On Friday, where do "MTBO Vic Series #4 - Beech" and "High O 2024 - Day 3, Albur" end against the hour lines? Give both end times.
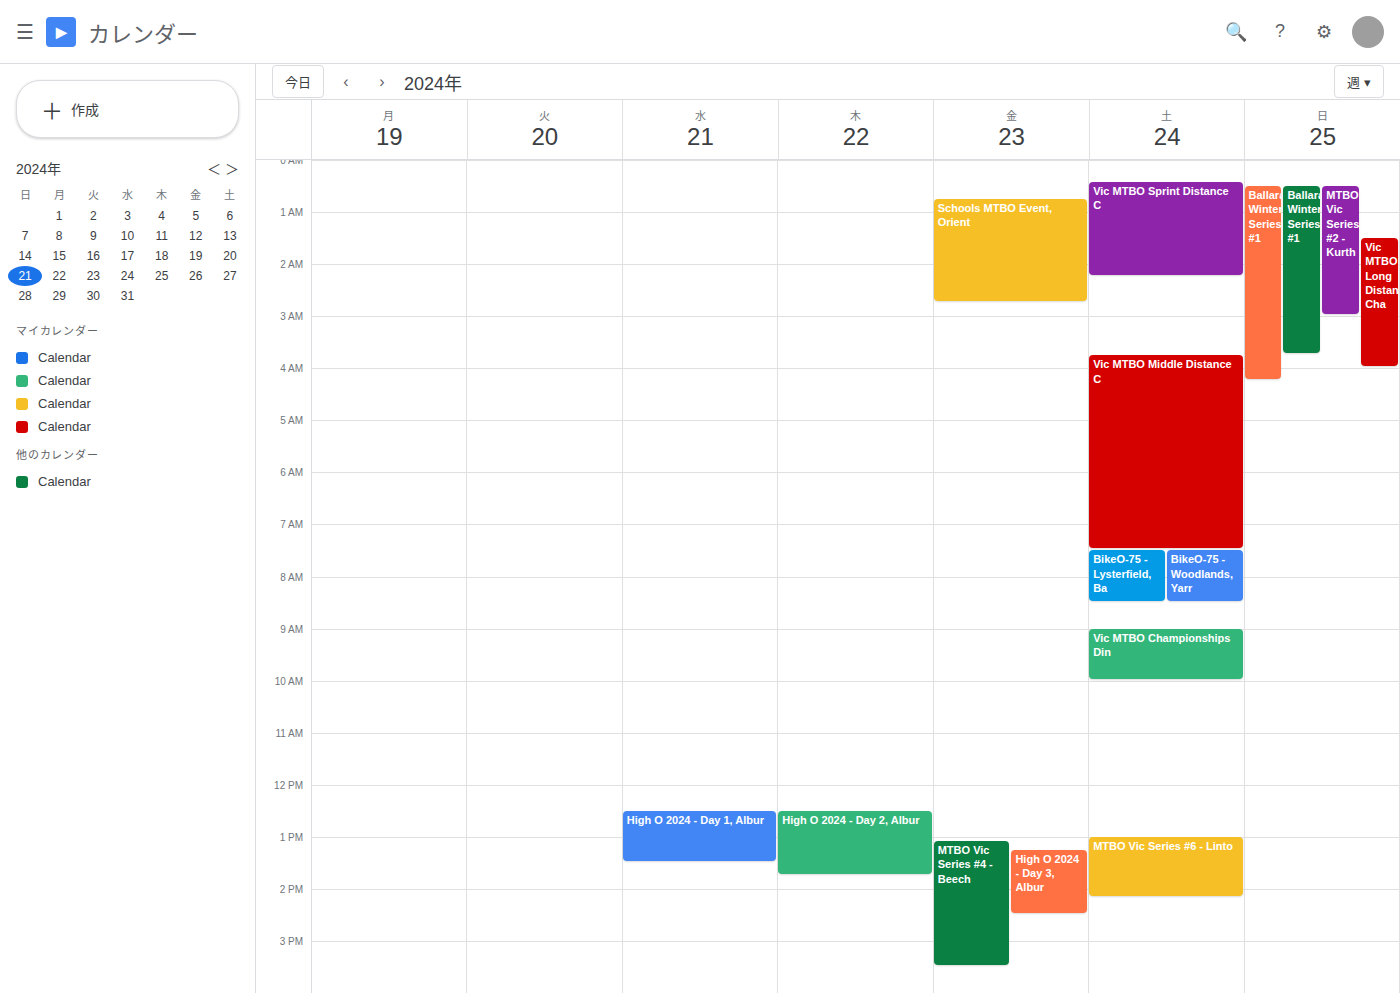
"MTBO Vic Series #4 - Beech": 3:30 PM, halfway between the 3 PM and 4 PM lines. "High O 2024 - Day 3, Albur": 2:30 PM, halfway between the 2 PM and 3 PM lines.